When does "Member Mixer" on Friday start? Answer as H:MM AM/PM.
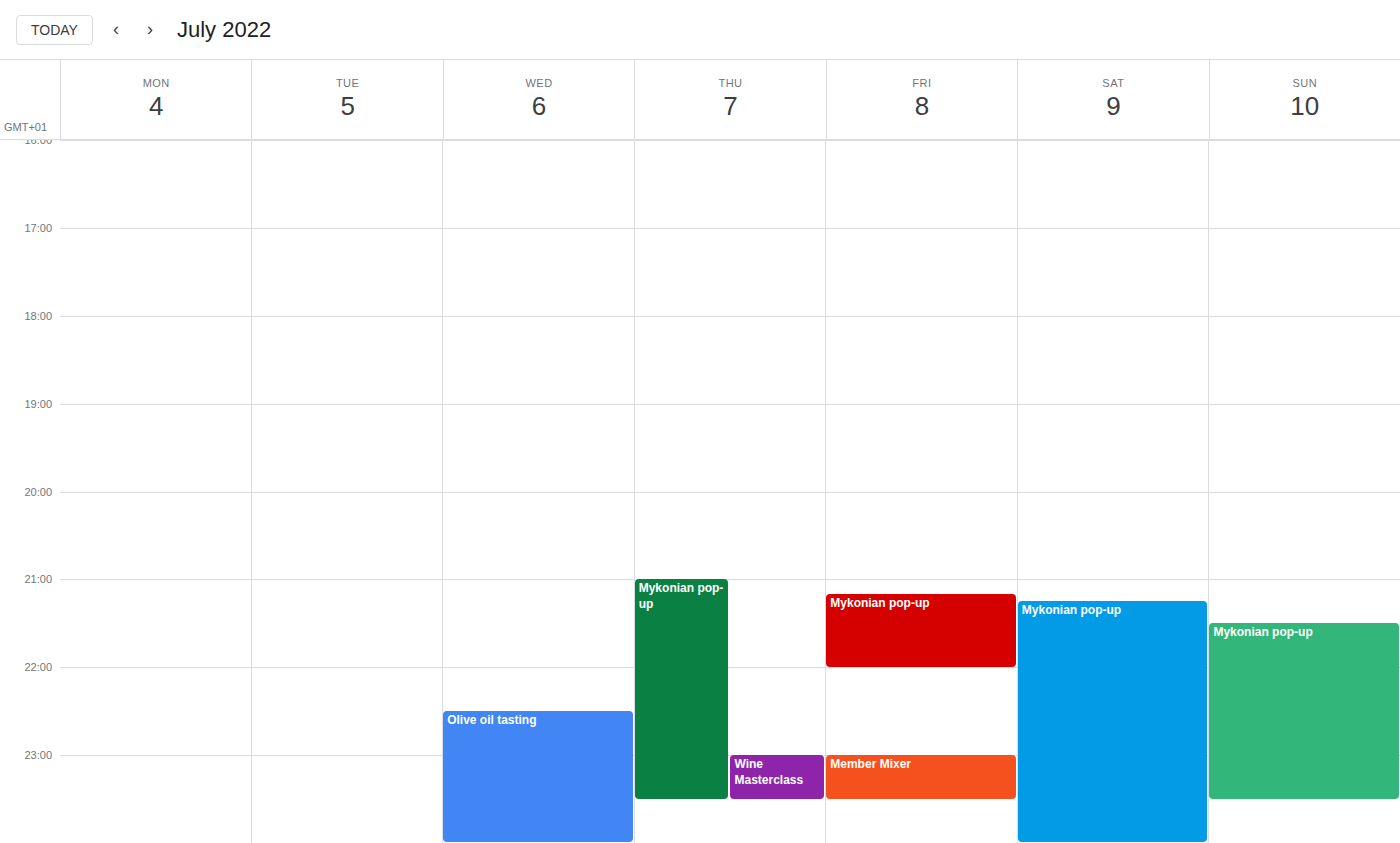
11:00 PM